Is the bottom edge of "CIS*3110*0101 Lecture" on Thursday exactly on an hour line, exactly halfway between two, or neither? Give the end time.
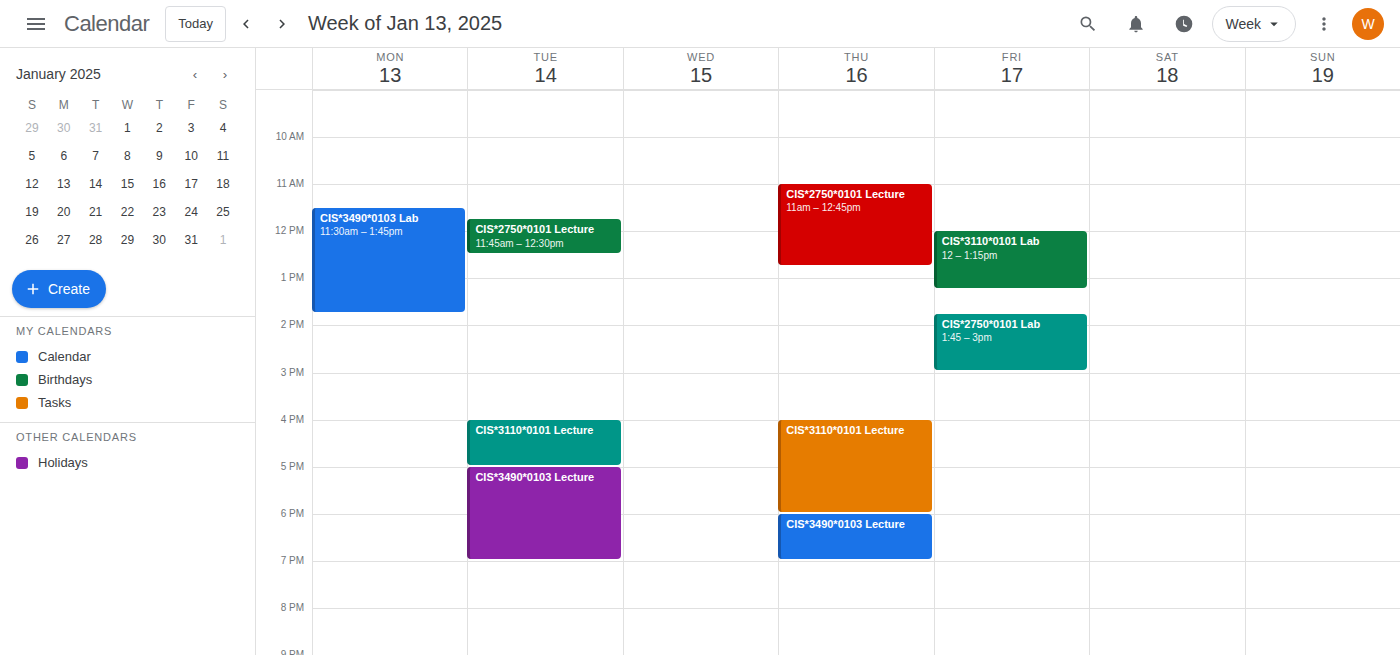
6:00 PM -- exactly on the 6 PM line.